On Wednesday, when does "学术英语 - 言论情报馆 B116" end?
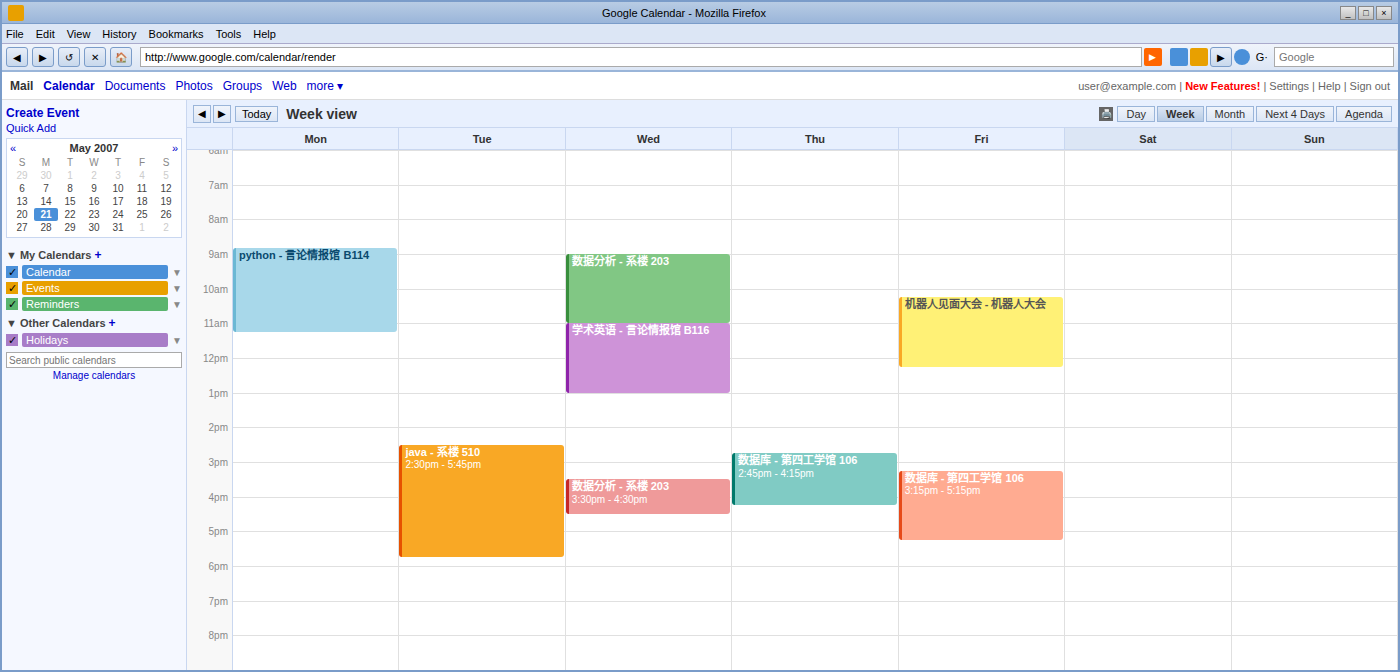
1:00 PM